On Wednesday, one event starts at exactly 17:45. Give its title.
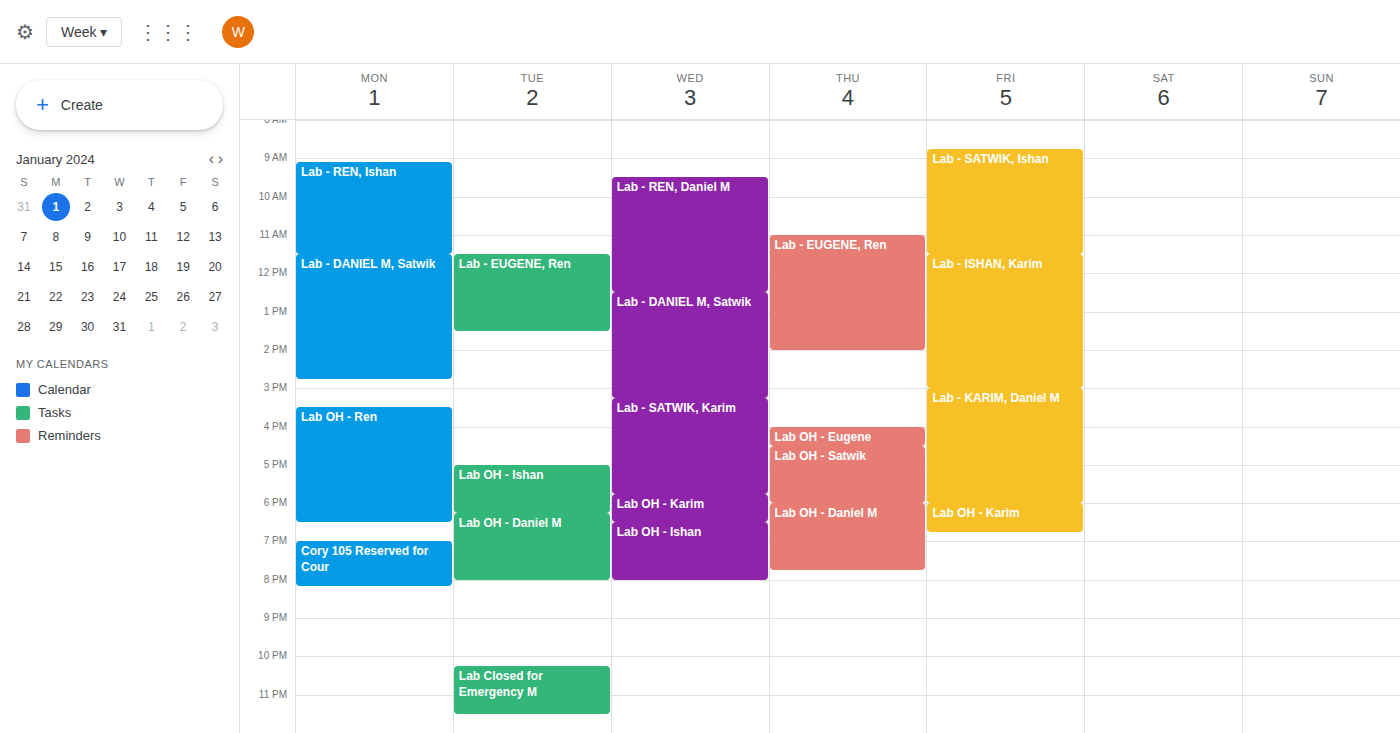
"Lab OH - Karim"